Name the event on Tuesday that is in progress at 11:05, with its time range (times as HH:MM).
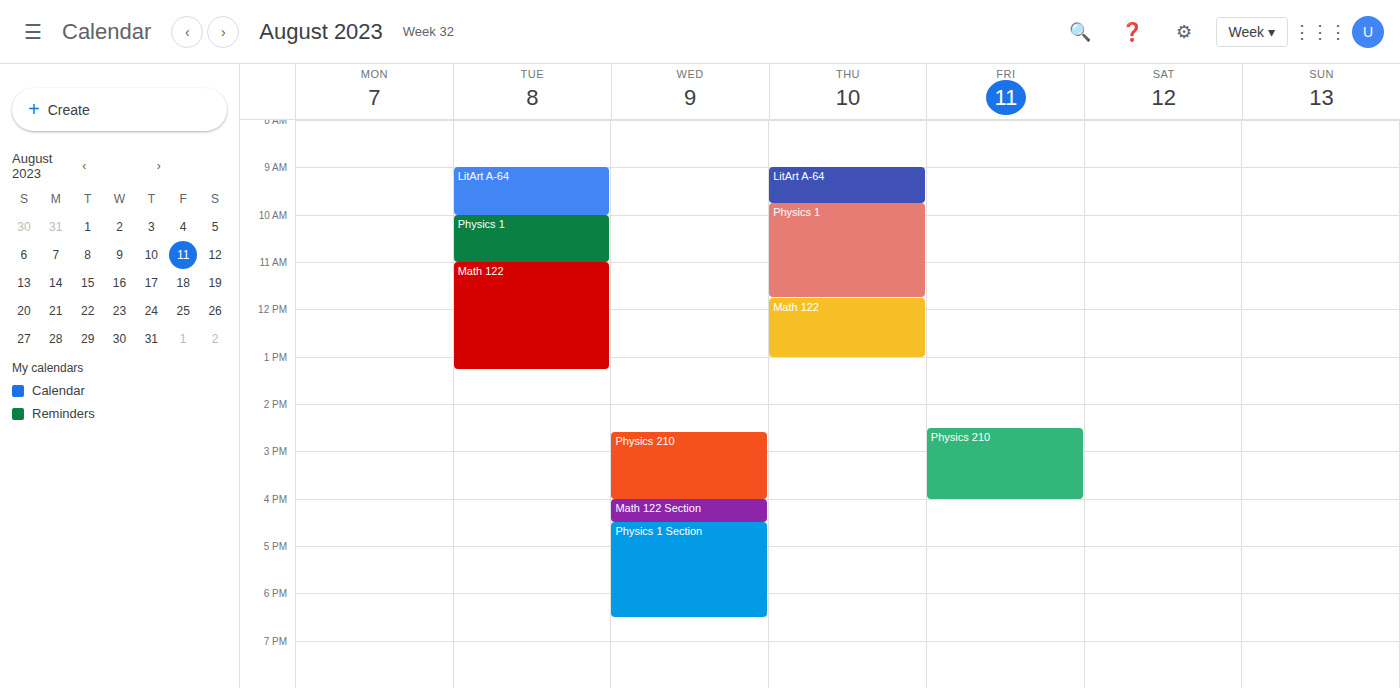
"Math 122", 11:00 to 13:15